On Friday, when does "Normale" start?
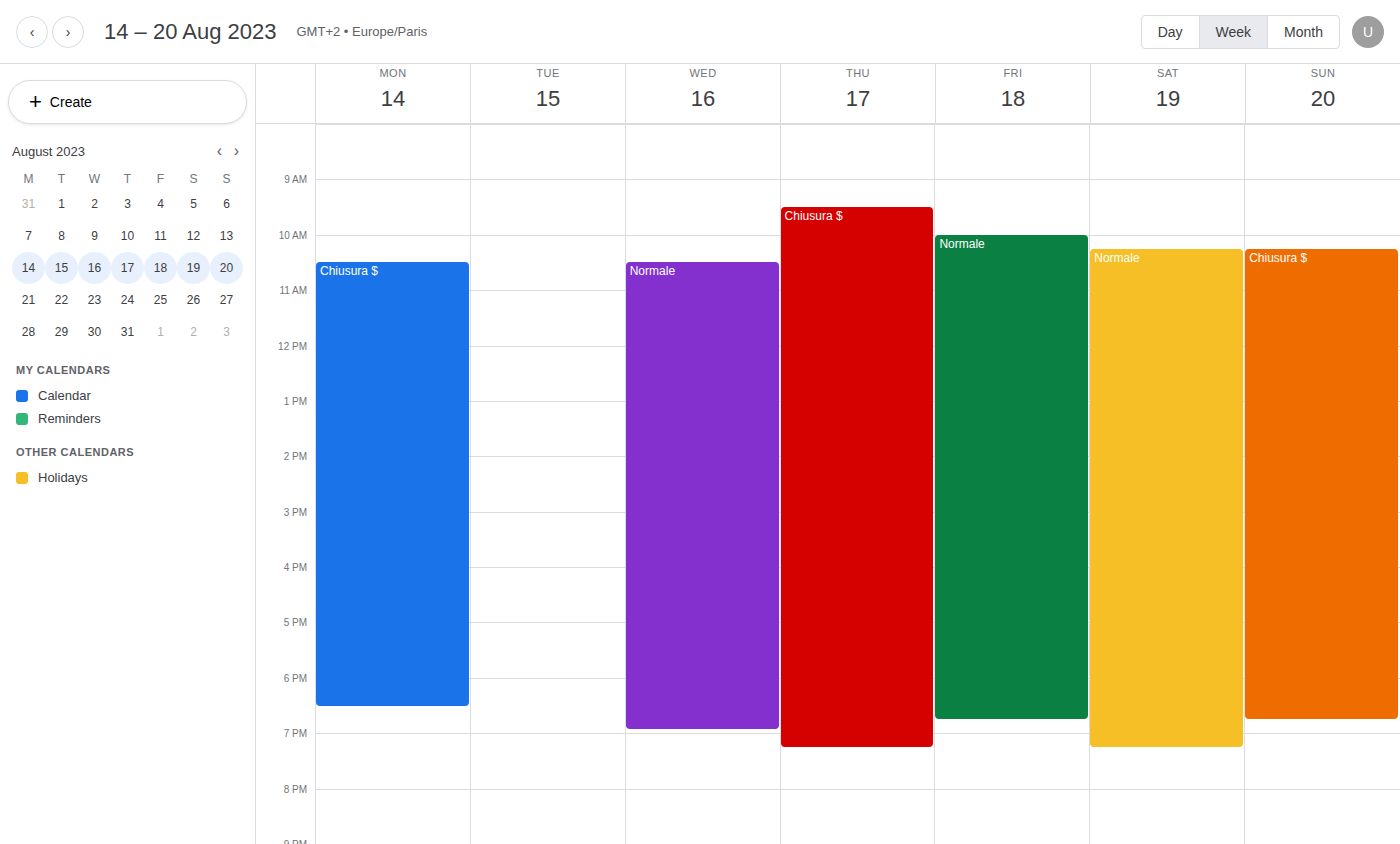
10:00 AM